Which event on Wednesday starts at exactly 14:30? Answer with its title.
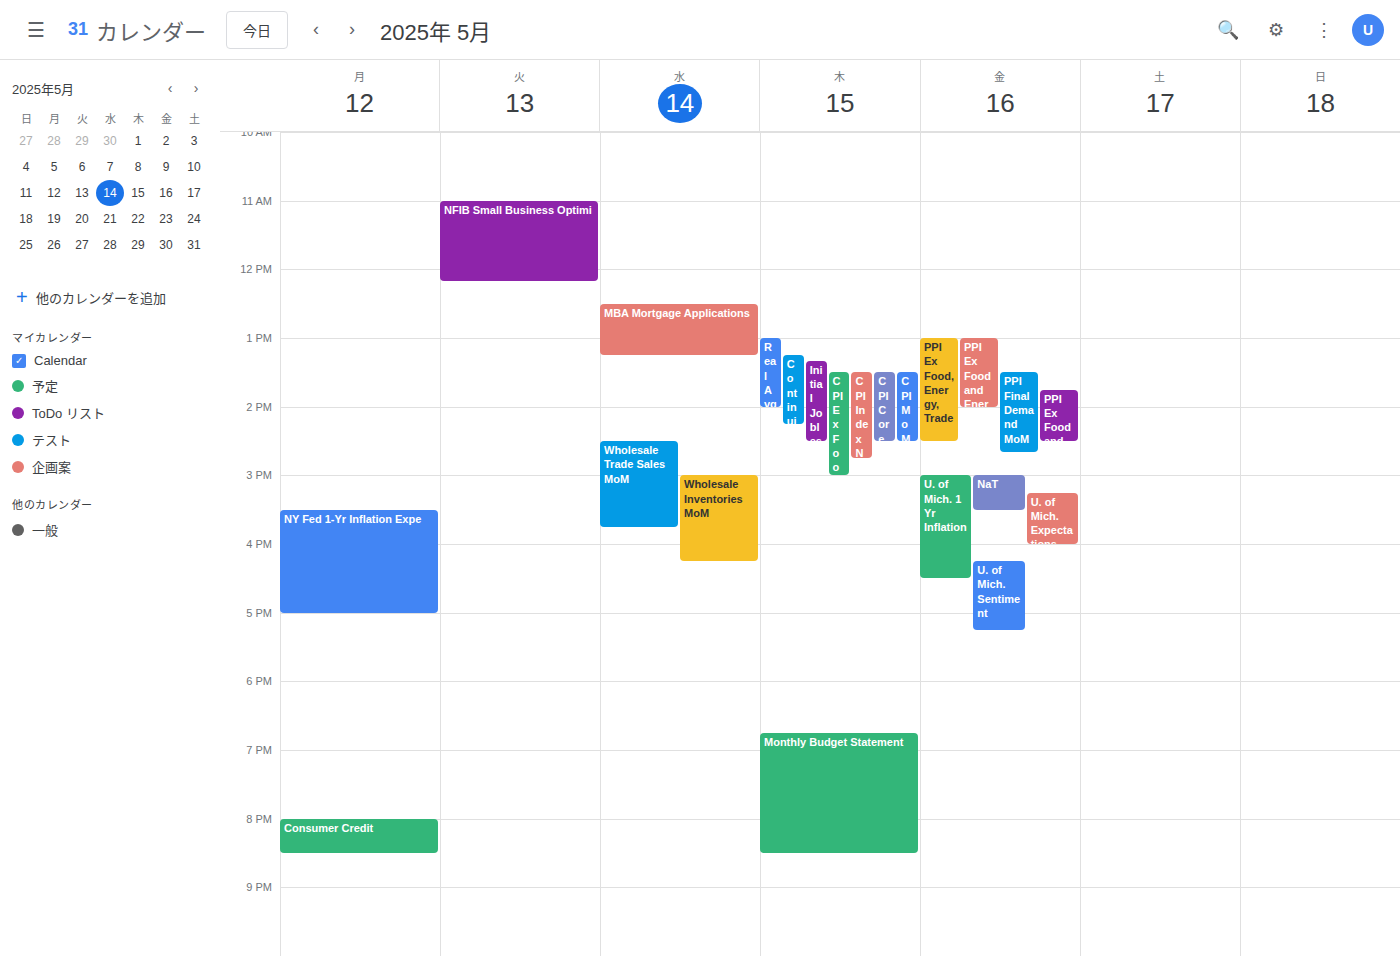
"Wholesale Trade Sales MoM"